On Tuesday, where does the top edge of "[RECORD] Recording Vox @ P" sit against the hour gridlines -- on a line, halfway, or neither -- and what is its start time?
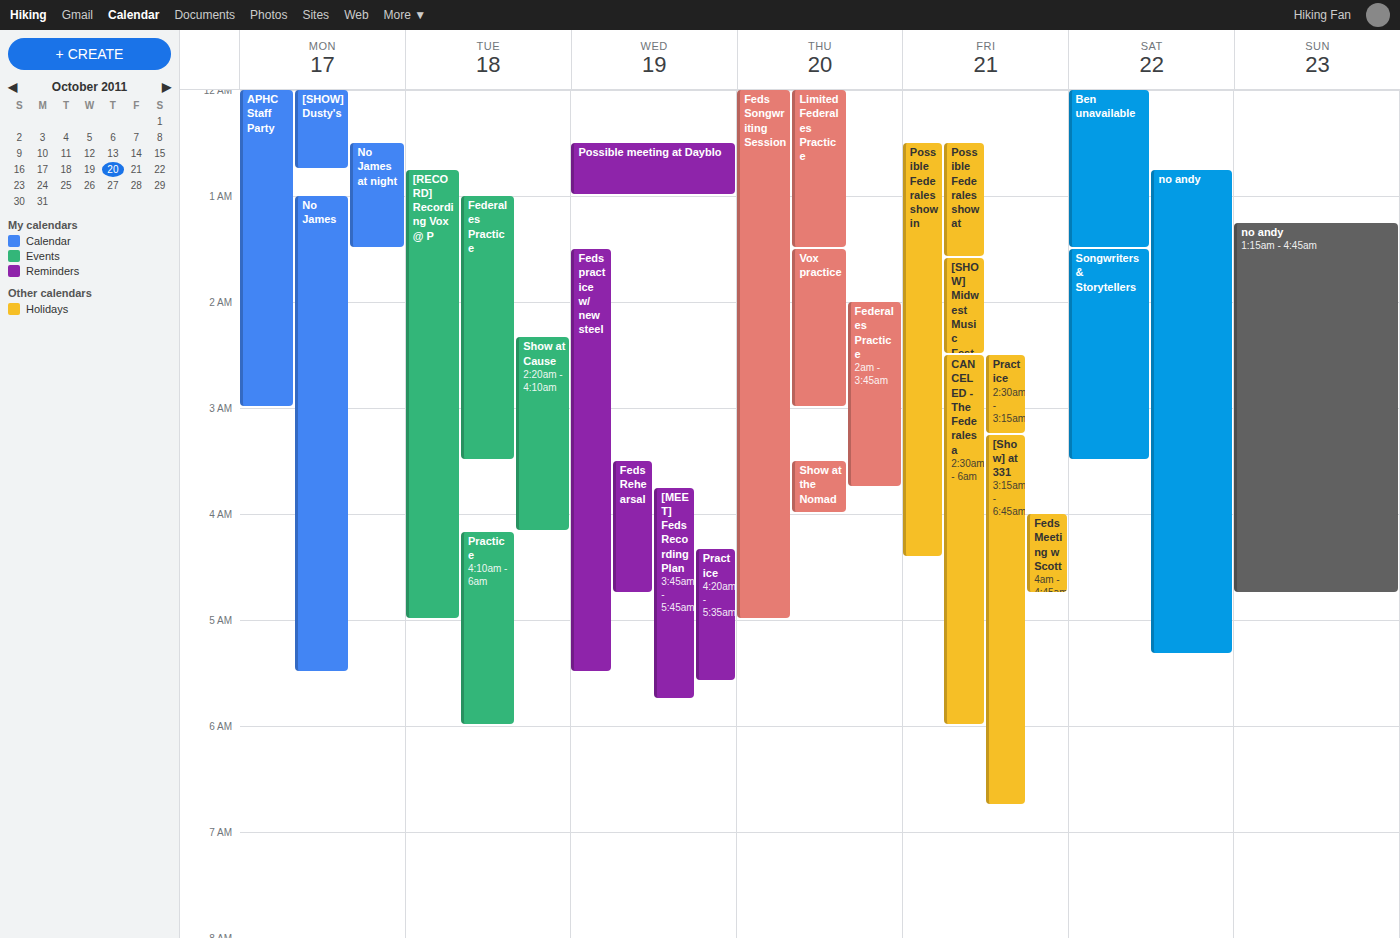
12:45 AM -- neither: three quarters of the way from the 12 AM line to the 1 AM line.